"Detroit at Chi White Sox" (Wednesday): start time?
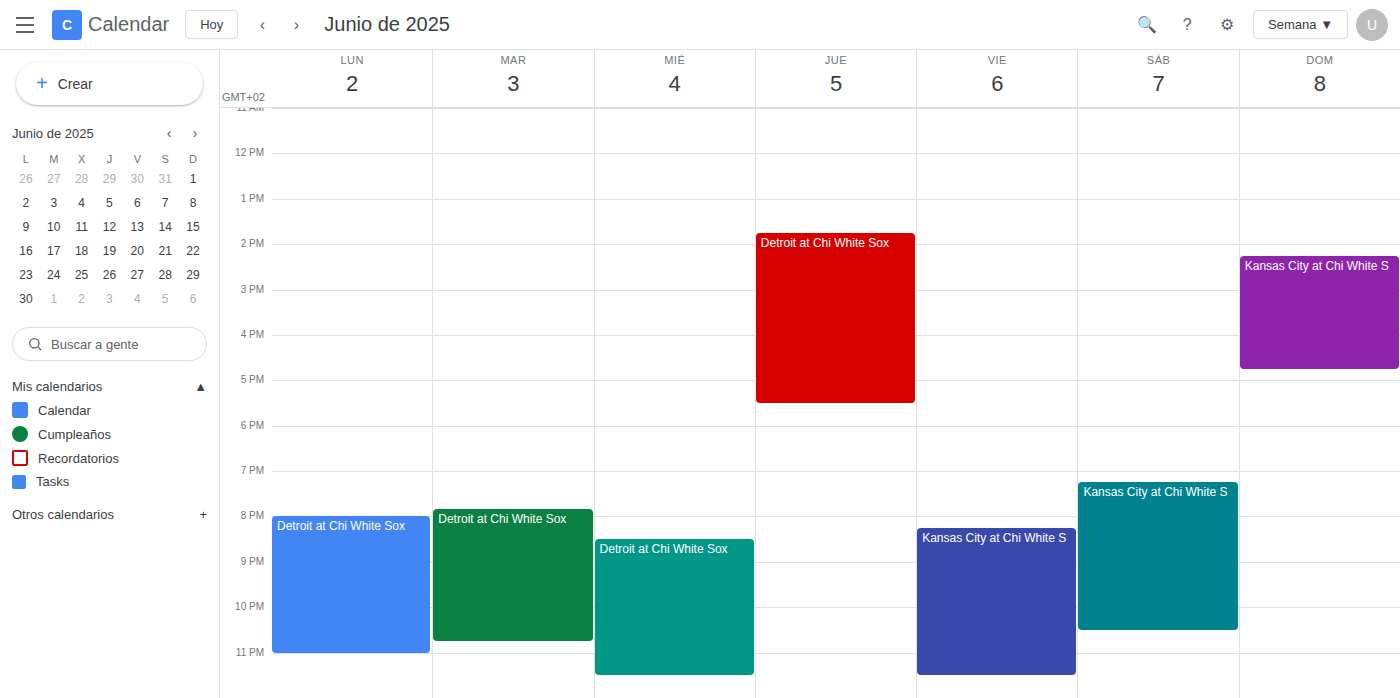
8:30 PM